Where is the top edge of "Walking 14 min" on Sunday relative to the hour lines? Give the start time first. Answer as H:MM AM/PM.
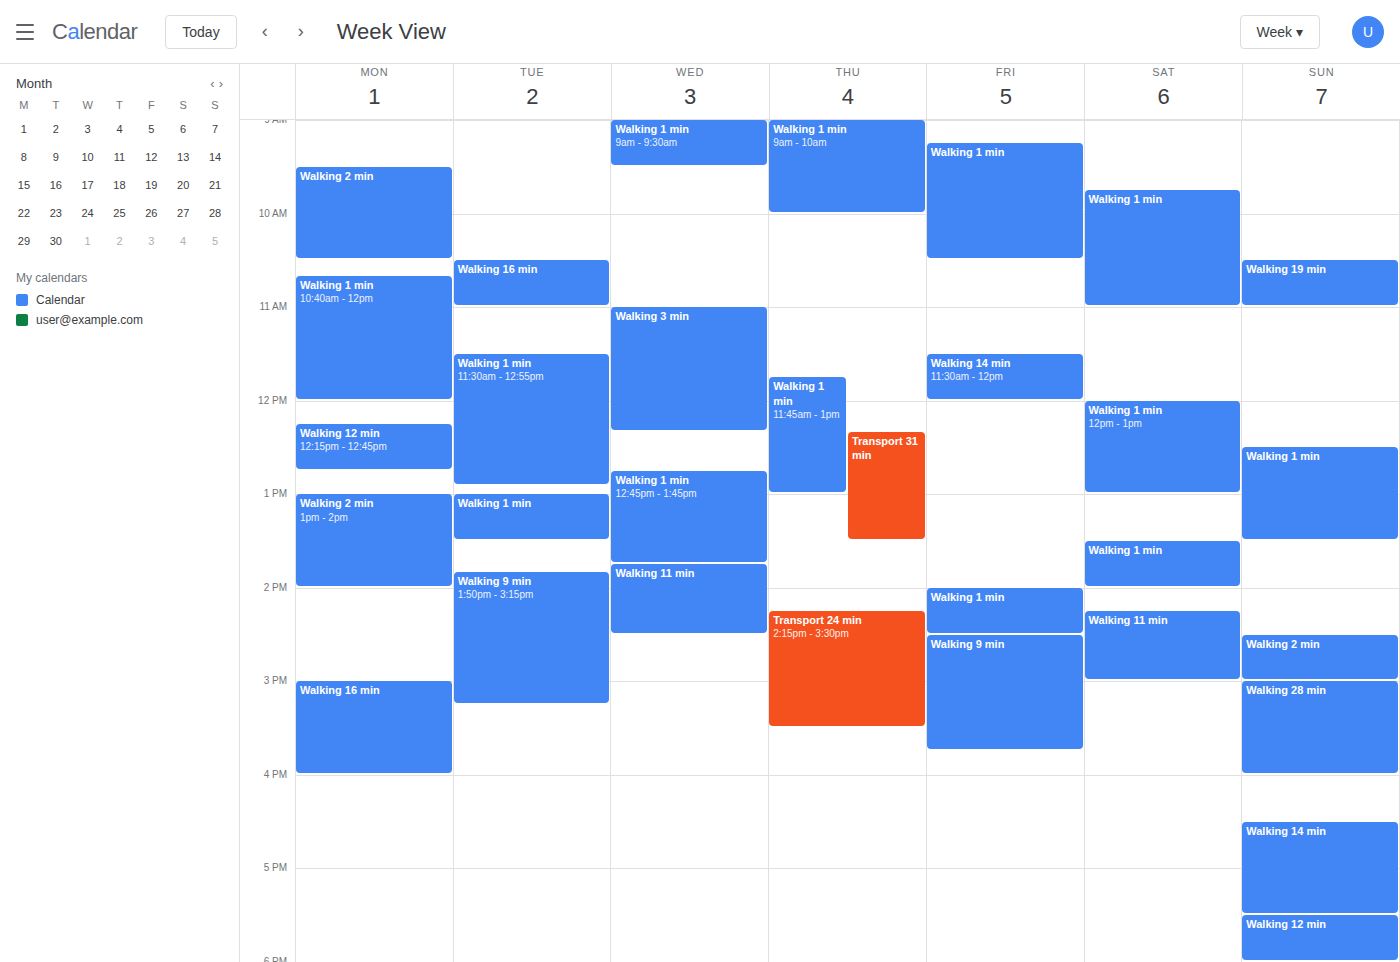
4:30 PM -- halfway between the 4 PM and 5 PM lines.